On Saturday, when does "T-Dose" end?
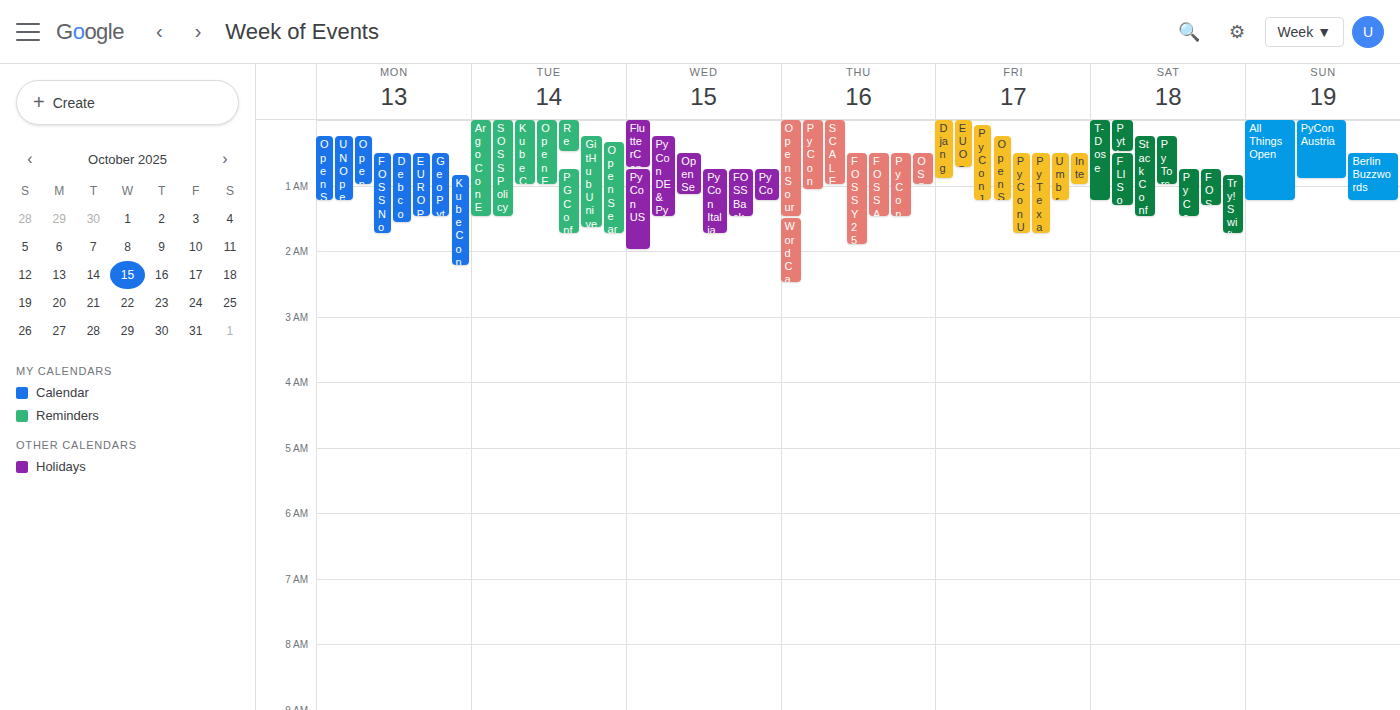
1:15 AM